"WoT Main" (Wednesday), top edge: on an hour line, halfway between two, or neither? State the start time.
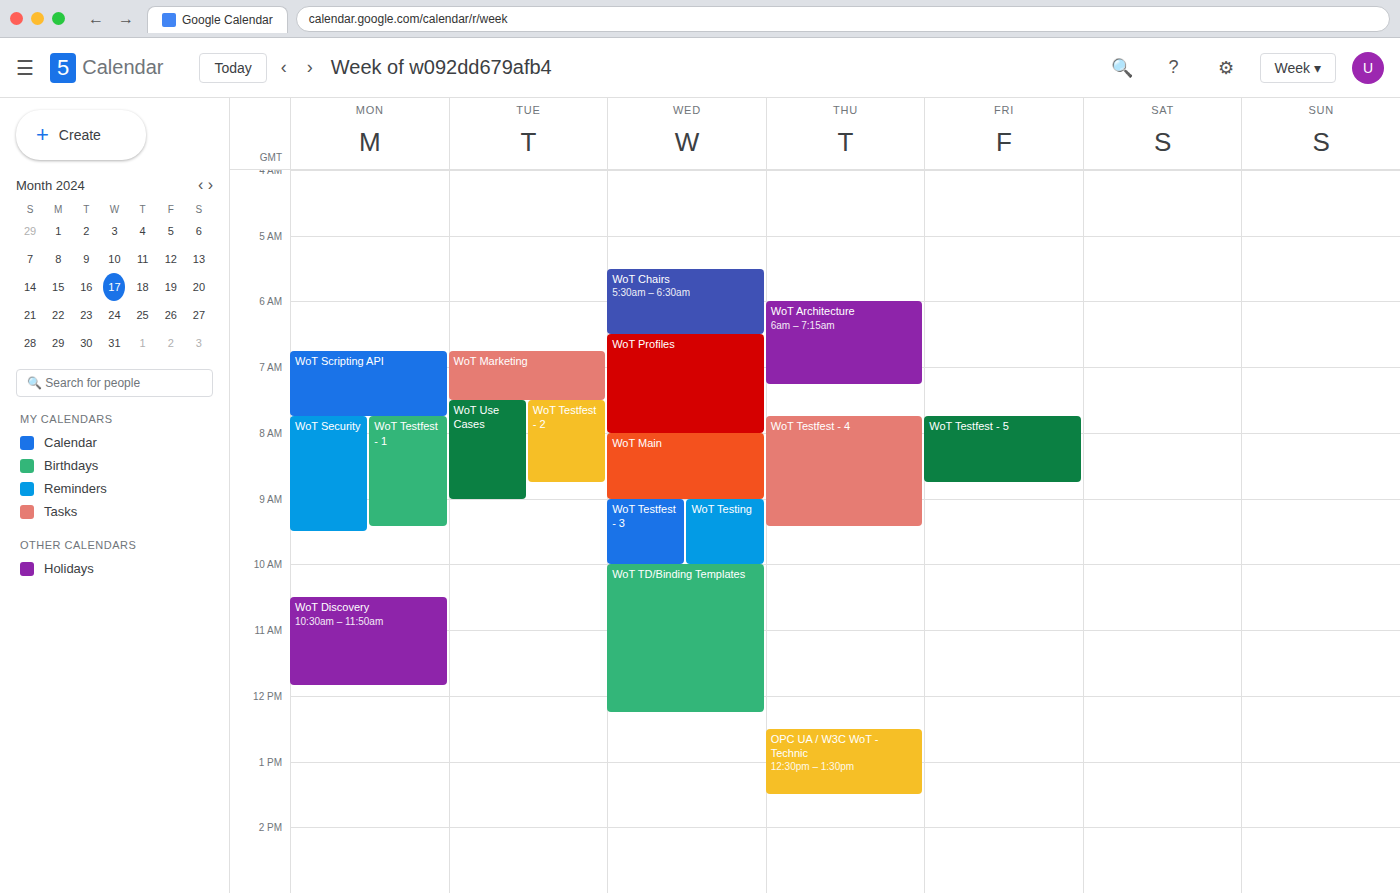
8:00 AM -- exactly on the 8 AM line.